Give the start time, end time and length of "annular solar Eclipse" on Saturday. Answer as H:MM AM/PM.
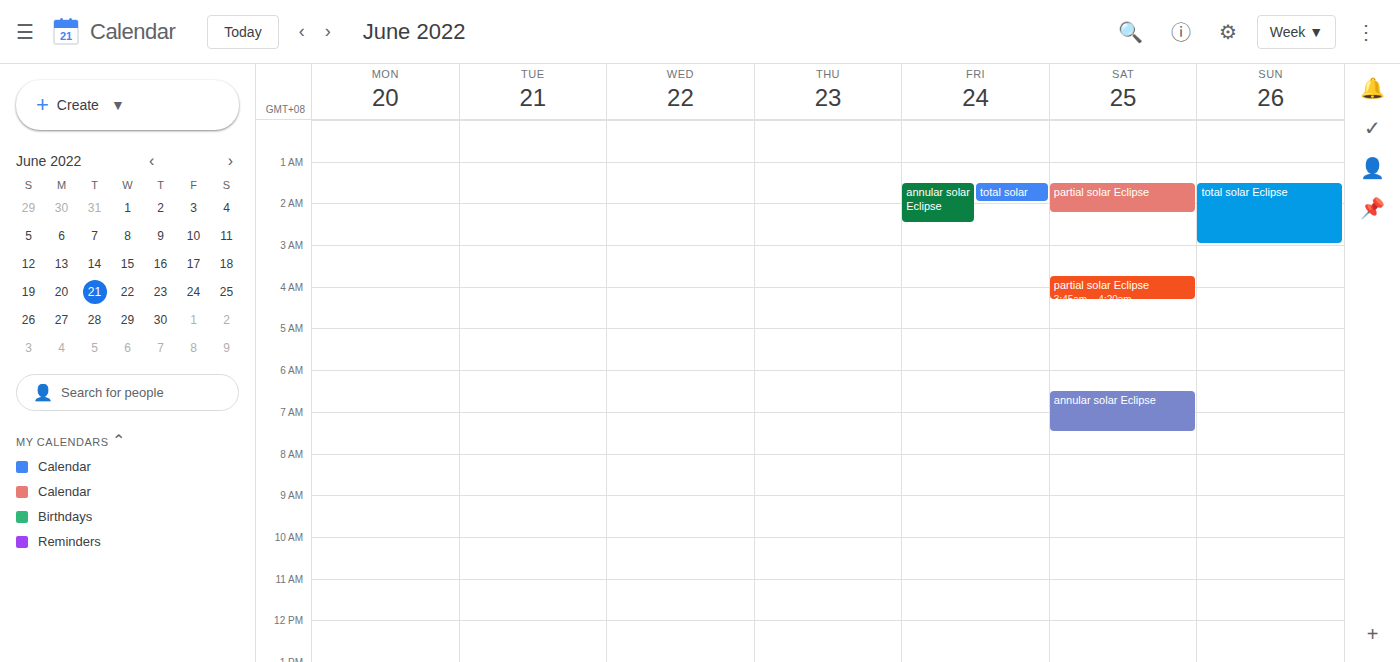
6:30 AM to 7:30 AM, 1 hour